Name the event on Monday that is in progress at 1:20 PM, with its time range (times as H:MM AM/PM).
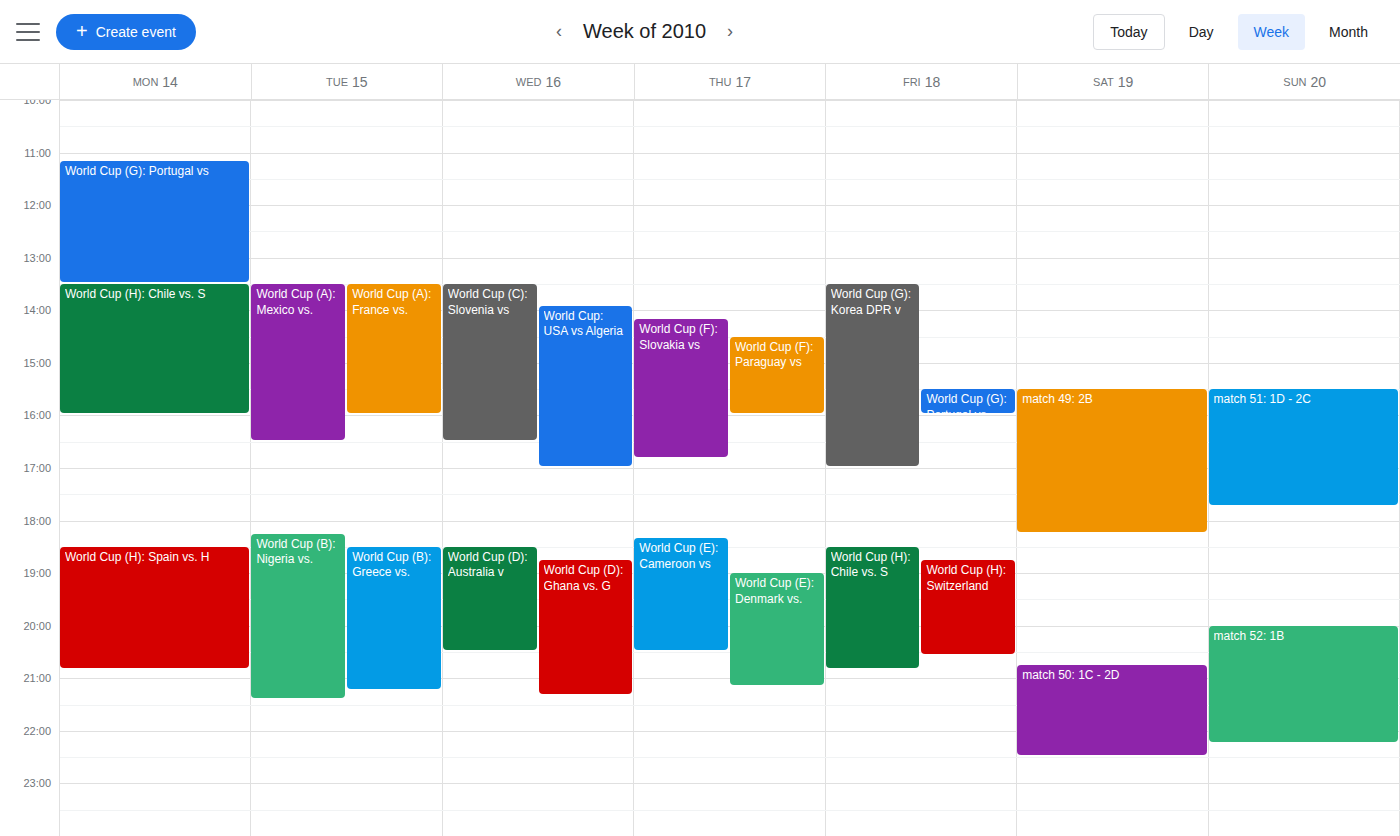
"World Cup (G): Portugal vs", 11:10 AM to 1:30 PM